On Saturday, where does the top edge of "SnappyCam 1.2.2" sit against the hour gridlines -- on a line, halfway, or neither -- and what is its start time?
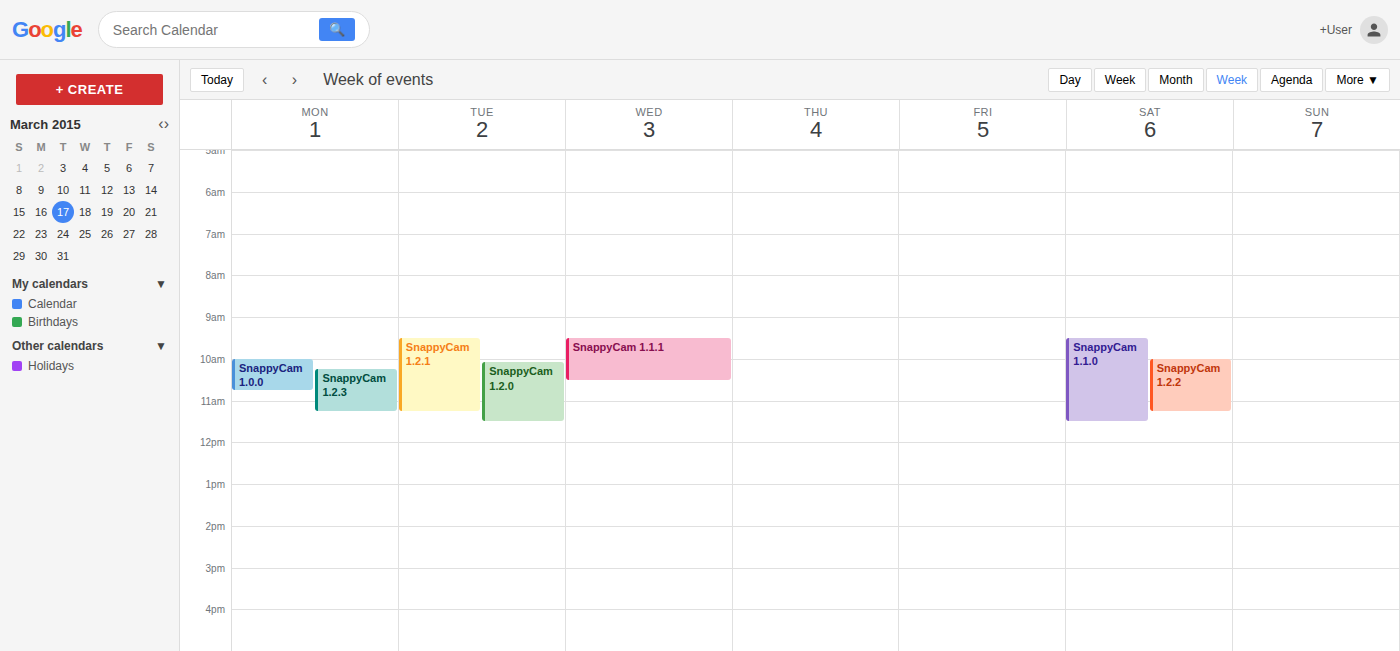
10:00 AM -- exactly on the 10 AM line.